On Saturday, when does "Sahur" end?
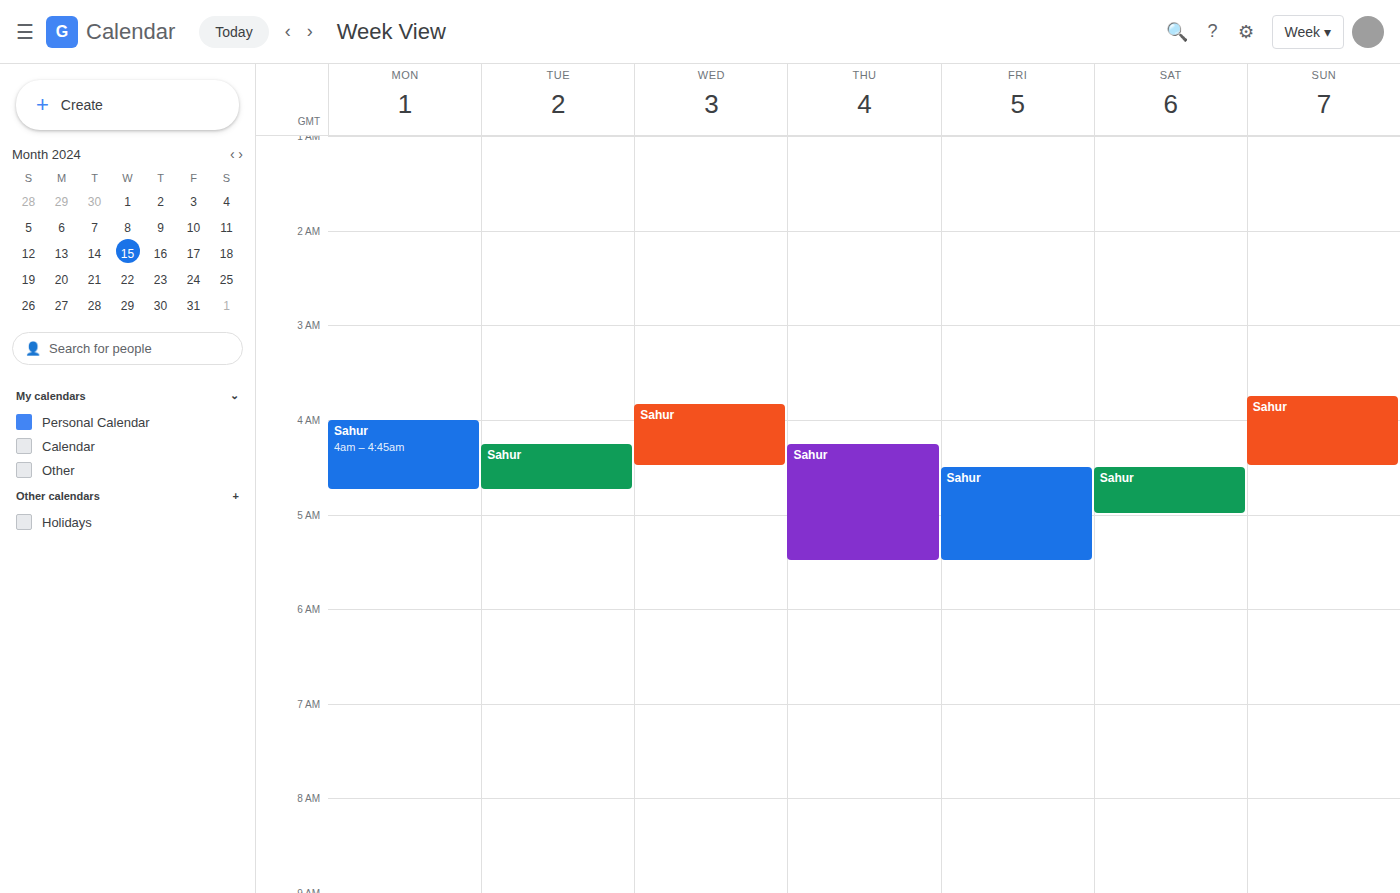
5:00 AM